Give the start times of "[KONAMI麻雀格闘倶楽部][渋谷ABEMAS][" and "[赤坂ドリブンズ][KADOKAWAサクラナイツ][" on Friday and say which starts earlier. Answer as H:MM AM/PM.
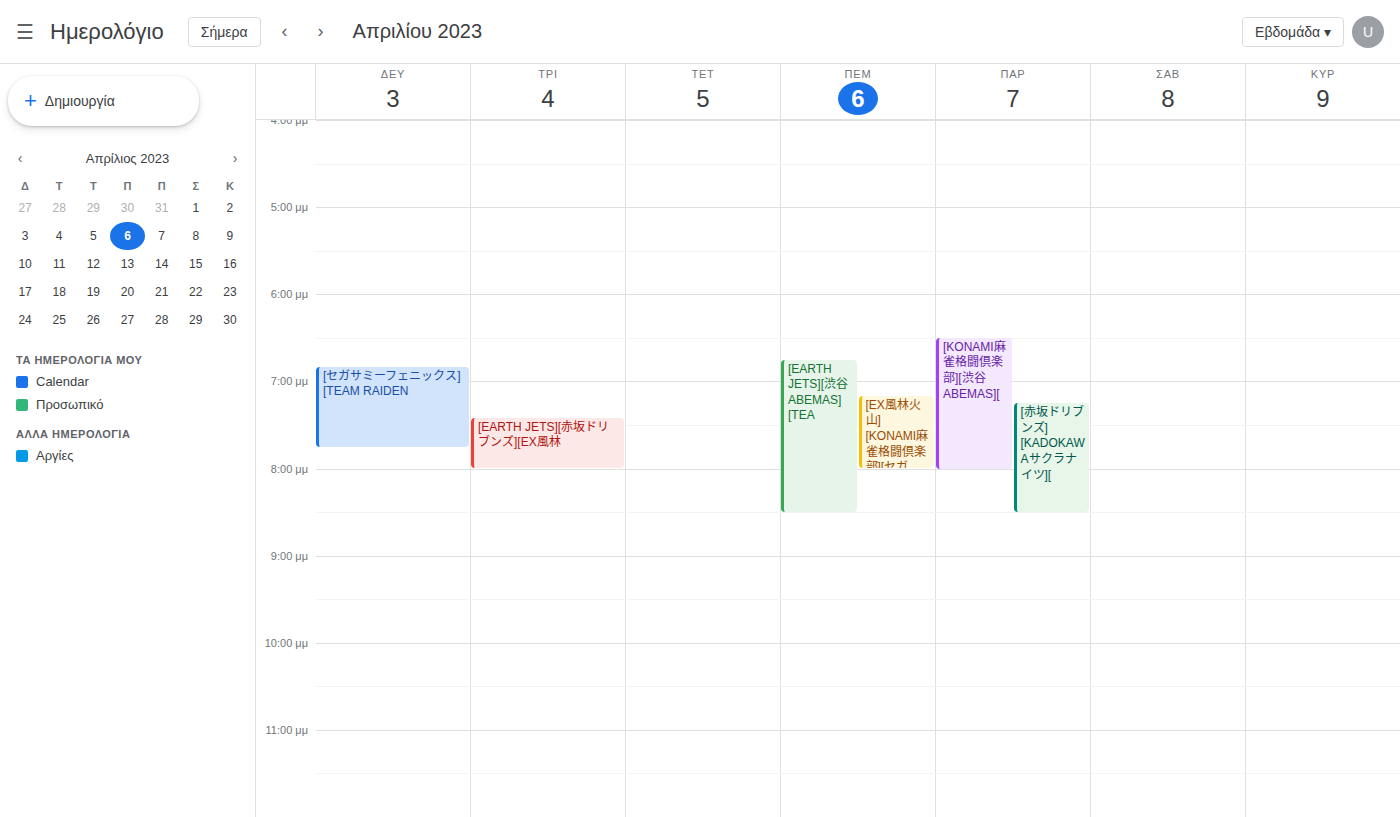
"[KONAMI麻雀格闘倶楽部][渋谷ABEMAS][" 6:30 PM; "[赤坂ドリブンズ][KADOKAWAサクラナイツ][" 7:15 PM.